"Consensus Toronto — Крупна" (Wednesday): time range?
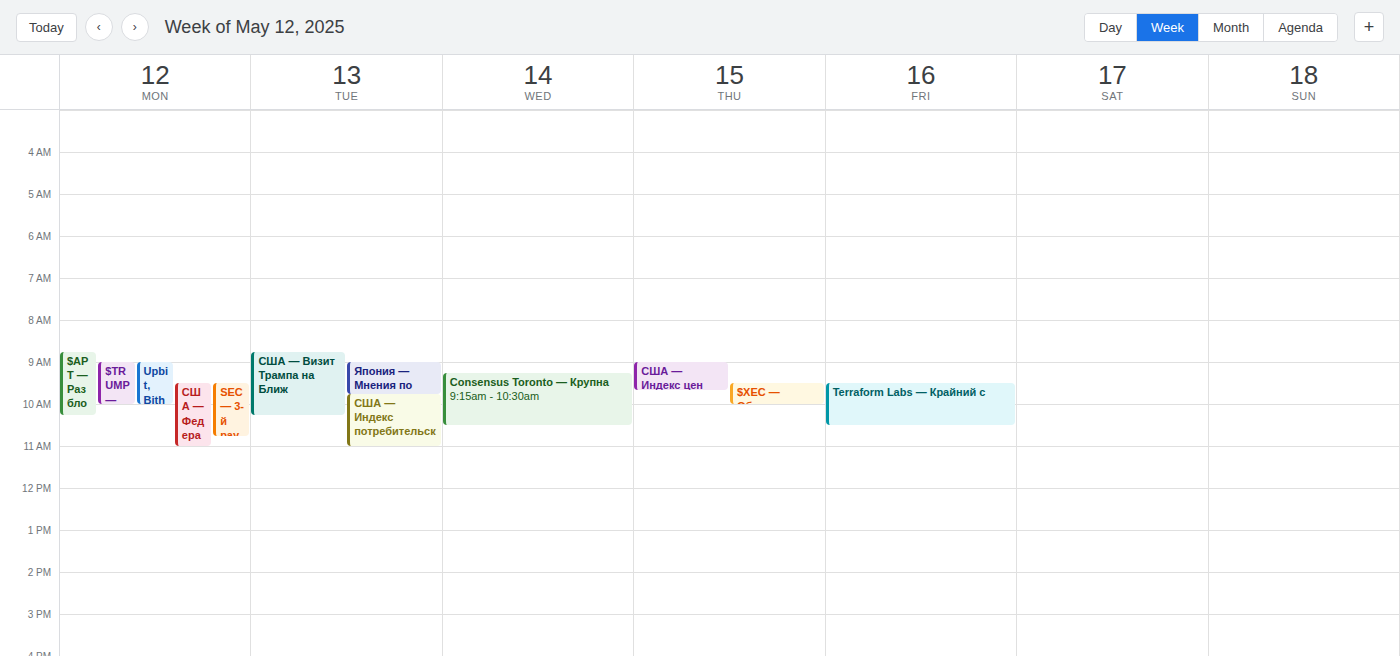
9:15 AM to 10:30 AM